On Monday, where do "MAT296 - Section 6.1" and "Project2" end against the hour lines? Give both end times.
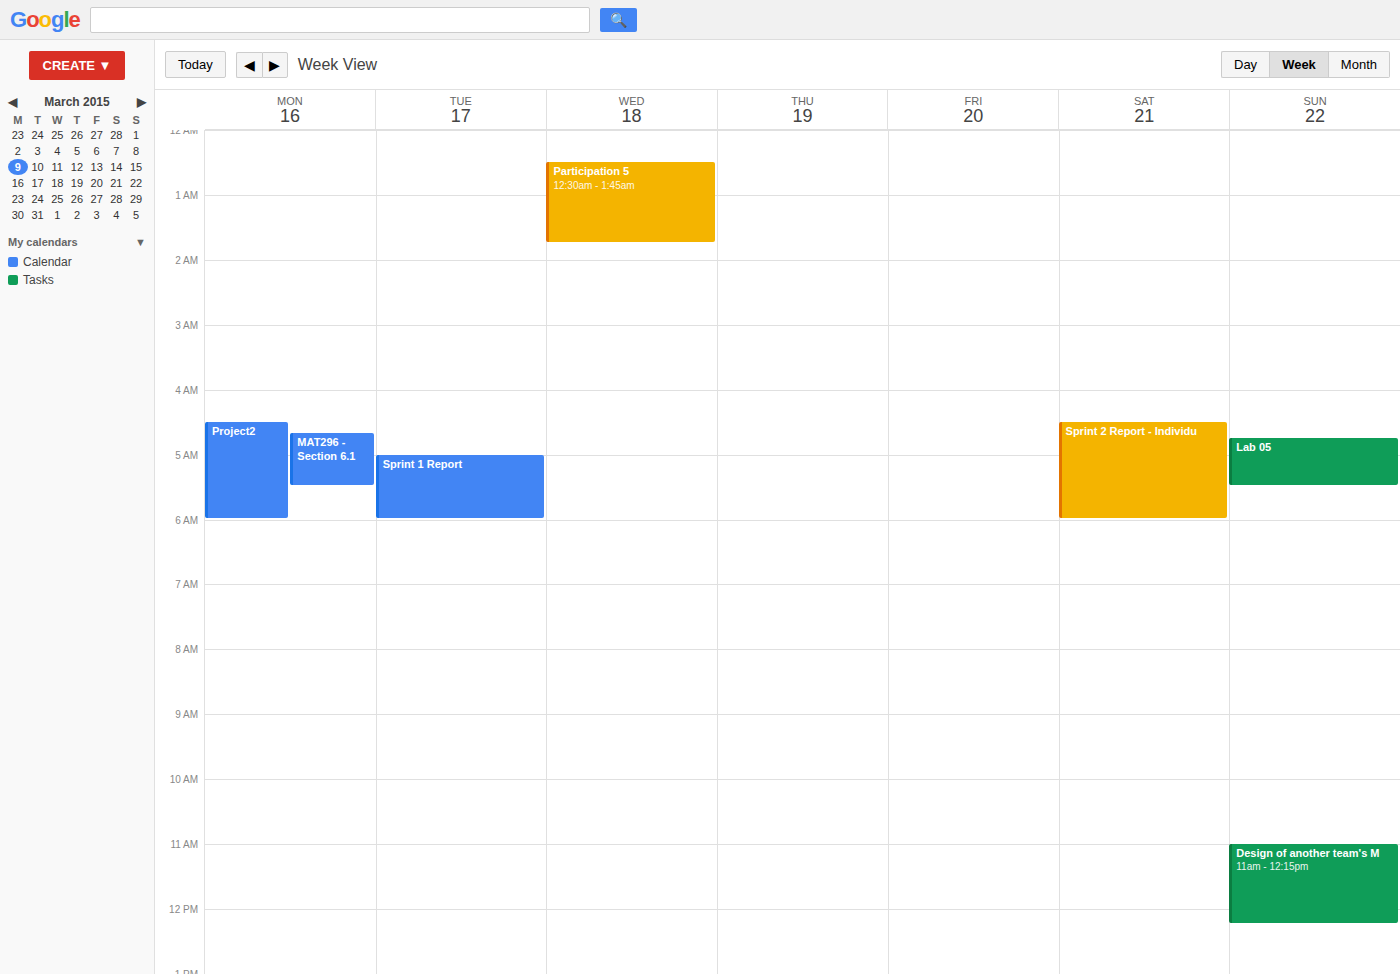
"MAT296 - Section 6.1": 5:30 AM, halfway between the 5 AM and 6 AM lines. "Project2": 6:00 AM, exactly on the 6 AM line.